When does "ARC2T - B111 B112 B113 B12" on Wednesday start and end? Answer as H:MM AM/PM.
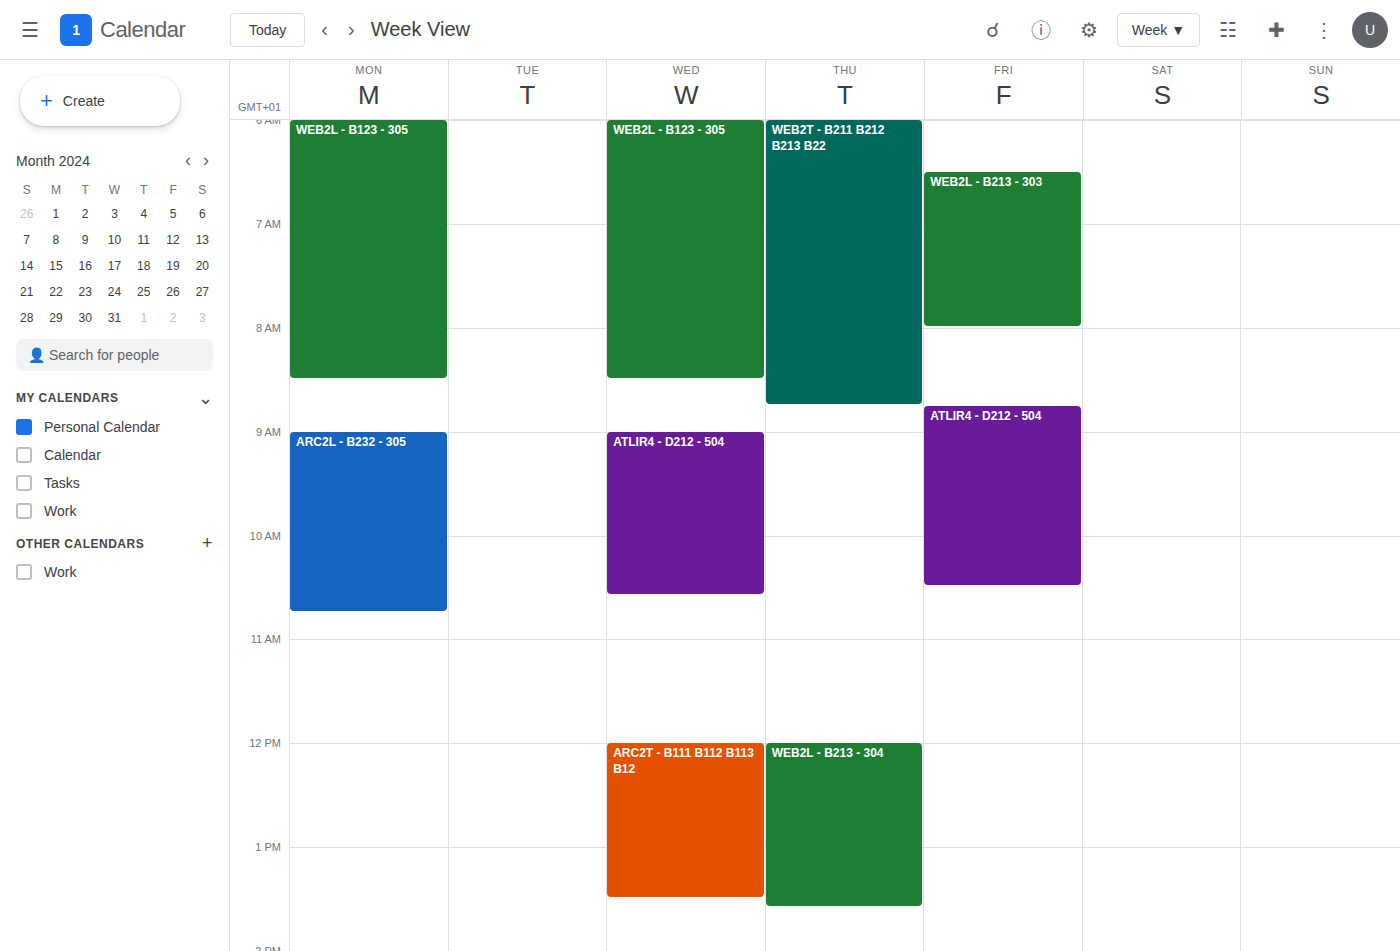
12:00 PM to 1:30 PM